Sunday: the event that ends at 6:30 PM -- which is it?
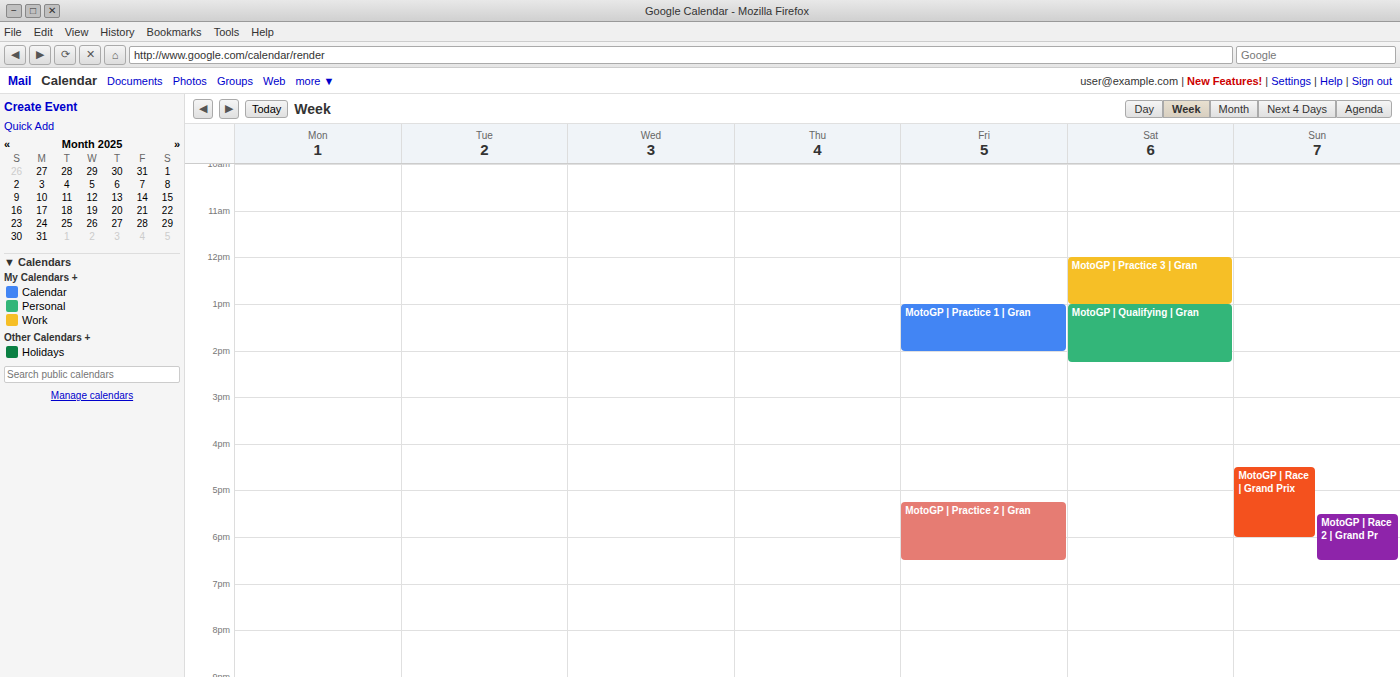
"MotoGP | Race 2 | Grand Pr"